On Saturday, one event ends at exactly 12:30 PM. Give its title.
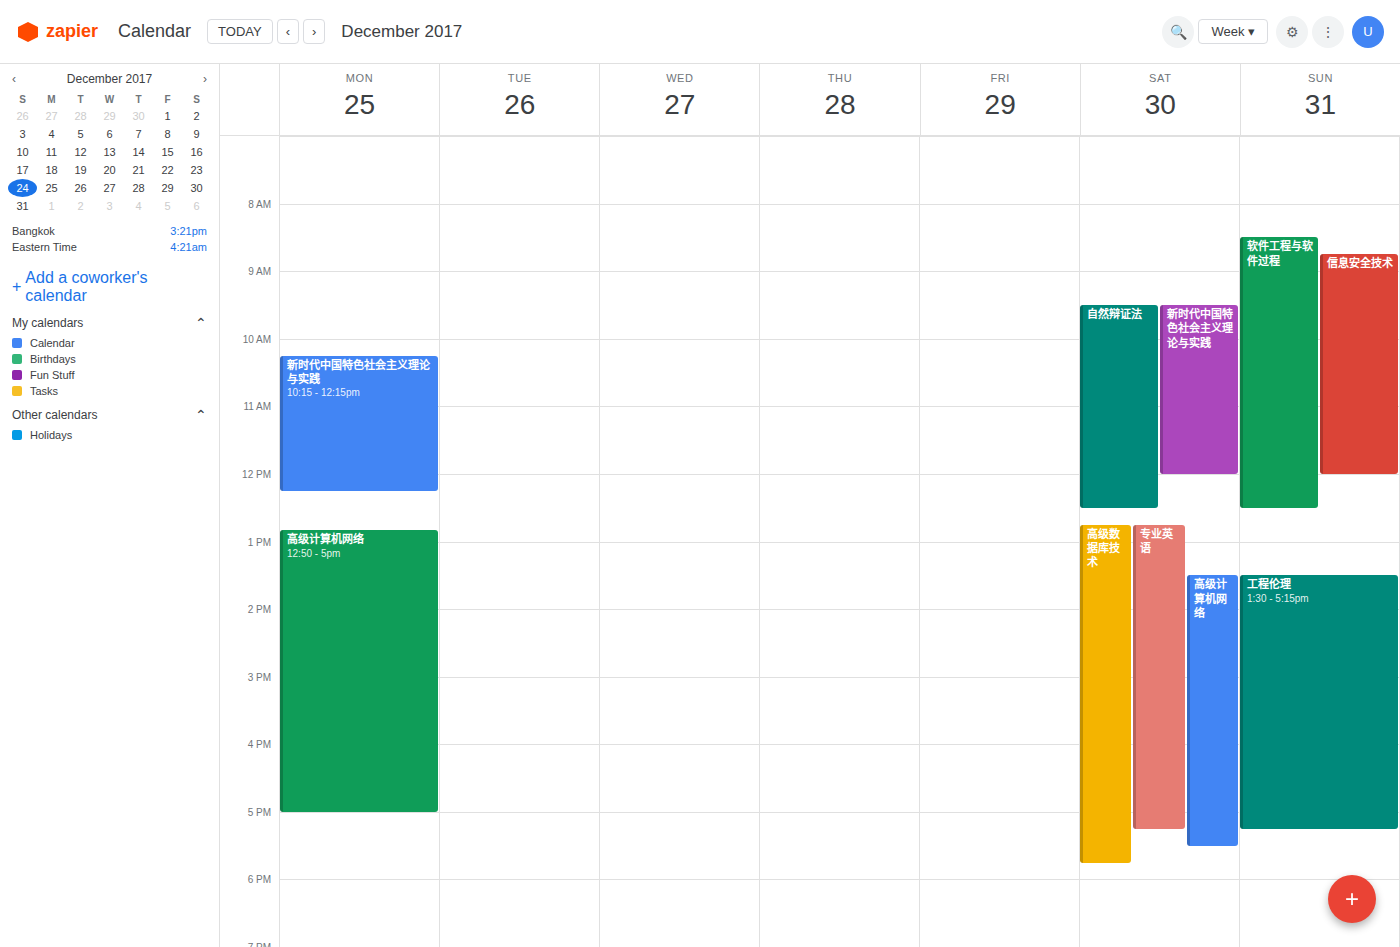
"自然辩证法"